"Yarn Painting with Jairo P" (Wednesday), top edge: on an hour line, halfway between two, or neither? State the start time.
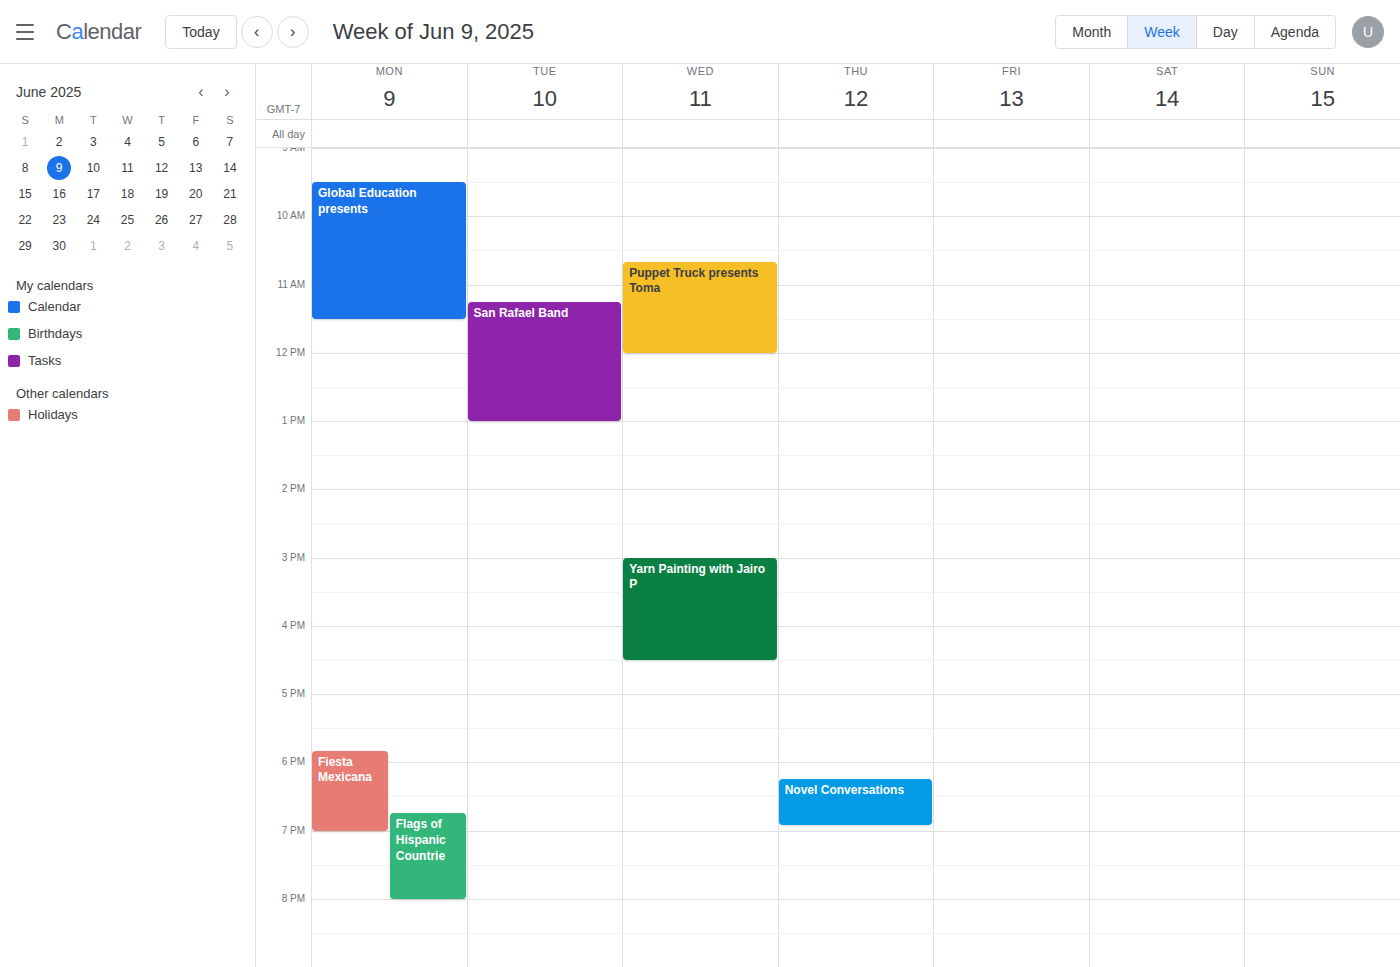
3:00 PM -- exactly on the 3 PM line.